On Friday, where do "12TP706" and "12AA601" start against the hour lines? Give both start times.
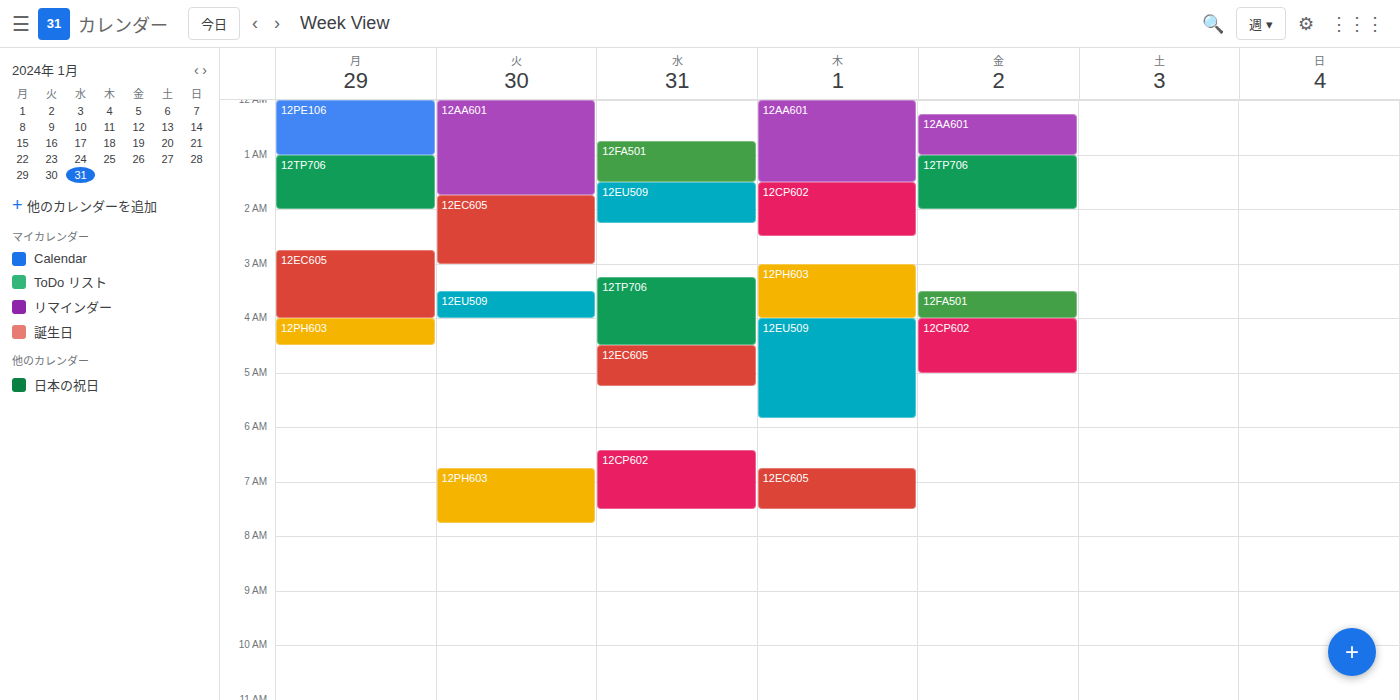
"12TP706": 1:00 AM, exactly on the 1 AM line. "12AA601": 12:15 AM, neither: a quarter of the way from the 12 AM line to the 1 AM line.